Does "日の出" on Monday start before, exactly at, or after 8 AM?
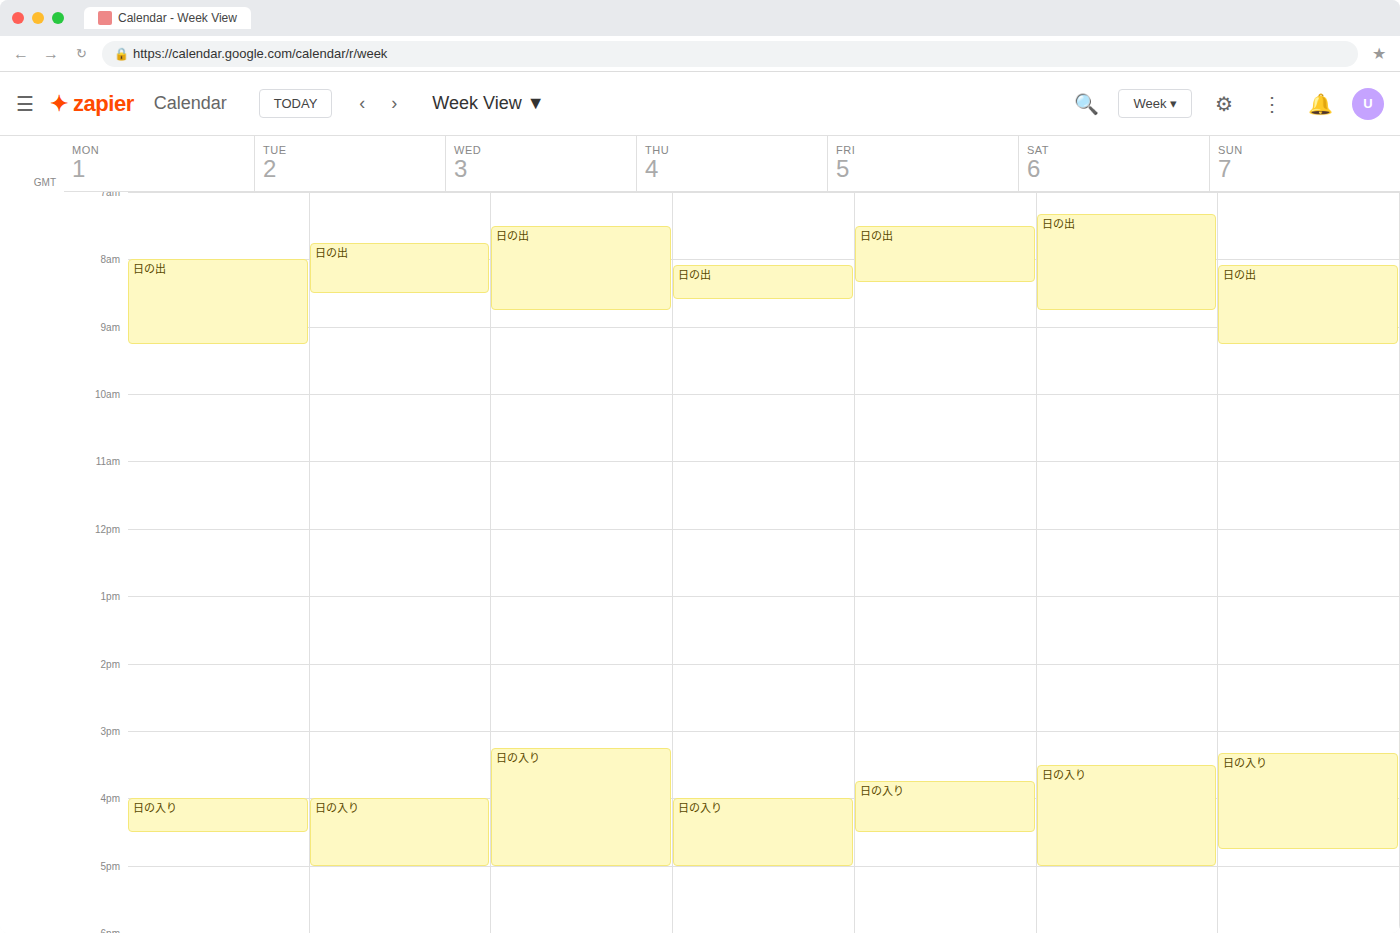
8:00 AM -- exactly at 8 AM, on the 8 AM line.